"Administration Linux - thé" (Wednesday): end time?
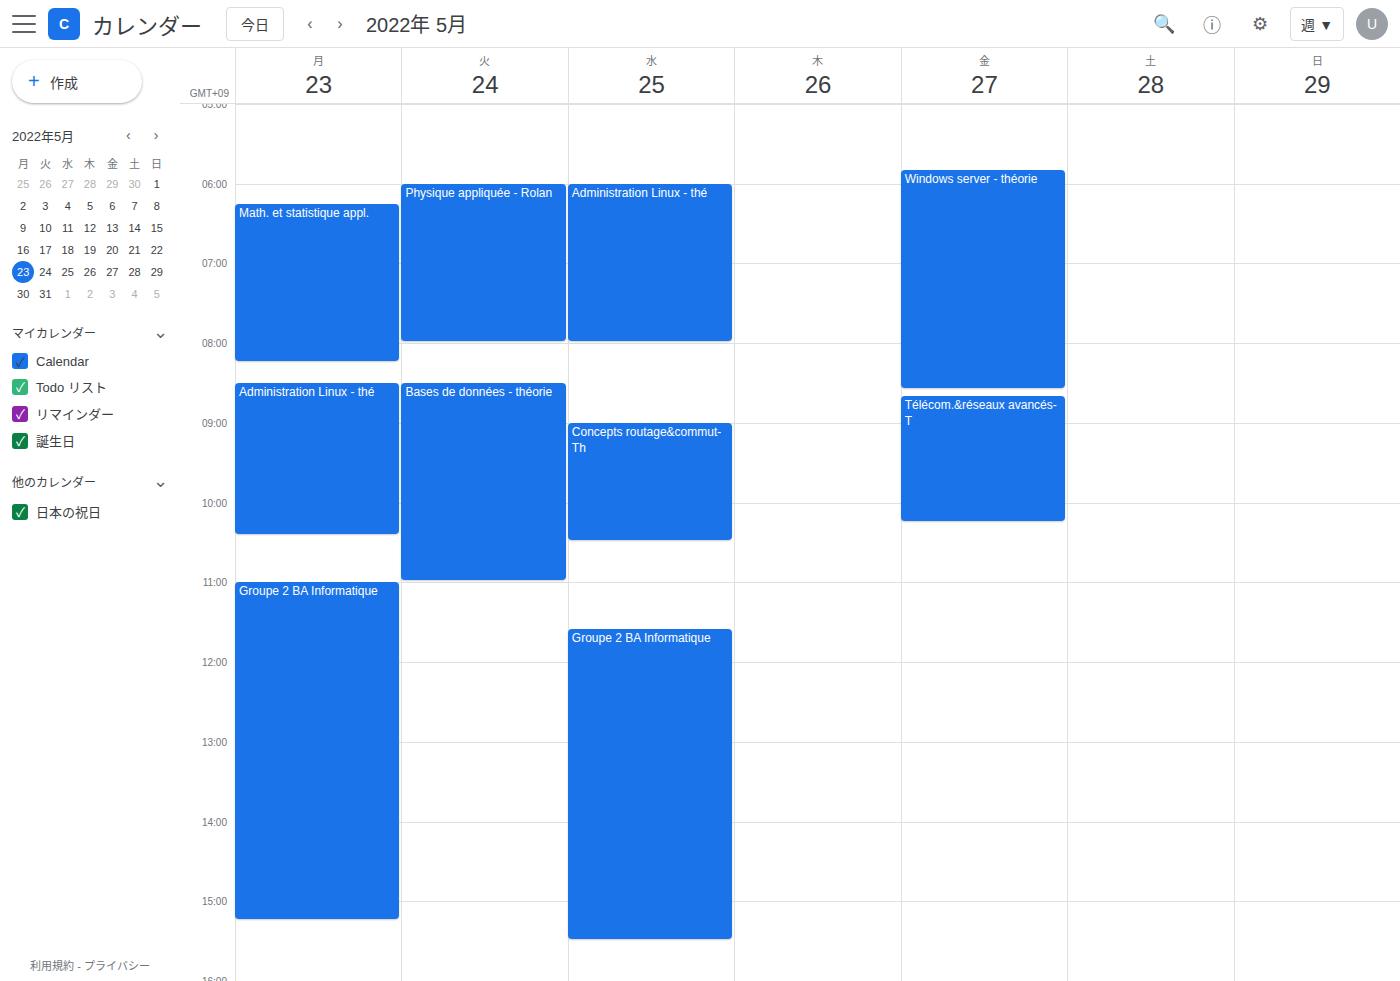
8:00 AM